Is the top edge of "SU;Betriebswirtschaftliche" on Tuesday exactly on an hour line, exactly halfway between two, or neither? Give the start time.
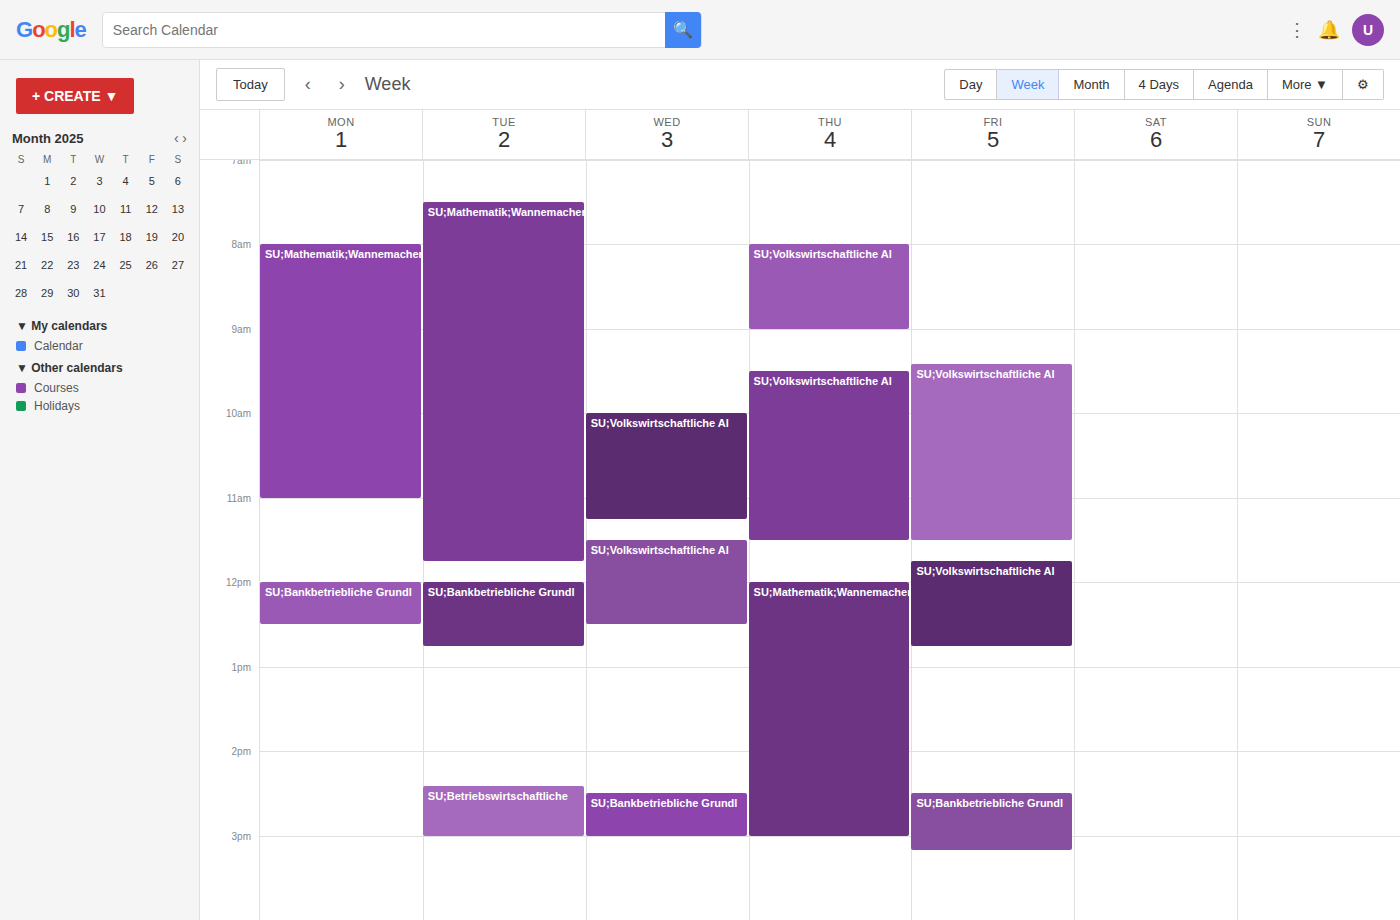
2:25 PM -- neither: 25 minutes below the 2 PM line and 35 minutes above the 3 PM line.